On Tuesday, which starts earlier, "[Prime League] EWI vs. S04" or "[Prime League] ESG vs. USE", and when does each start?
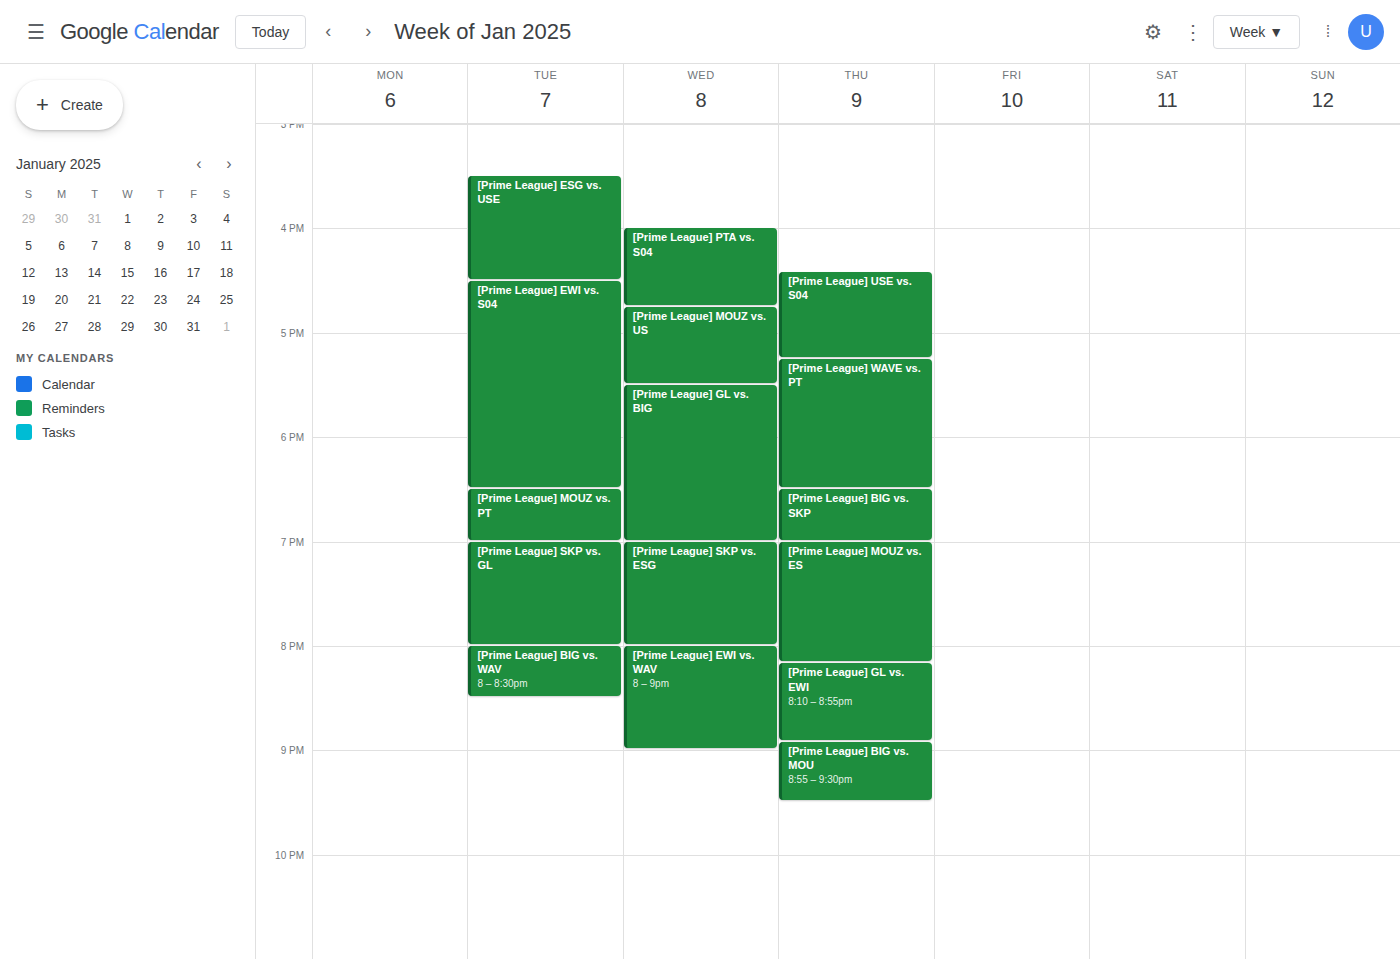
"[Prime League] ESG vs. USE" 3:30 PM; "[Prime League] EWI vs. S04" 4:30 PM.